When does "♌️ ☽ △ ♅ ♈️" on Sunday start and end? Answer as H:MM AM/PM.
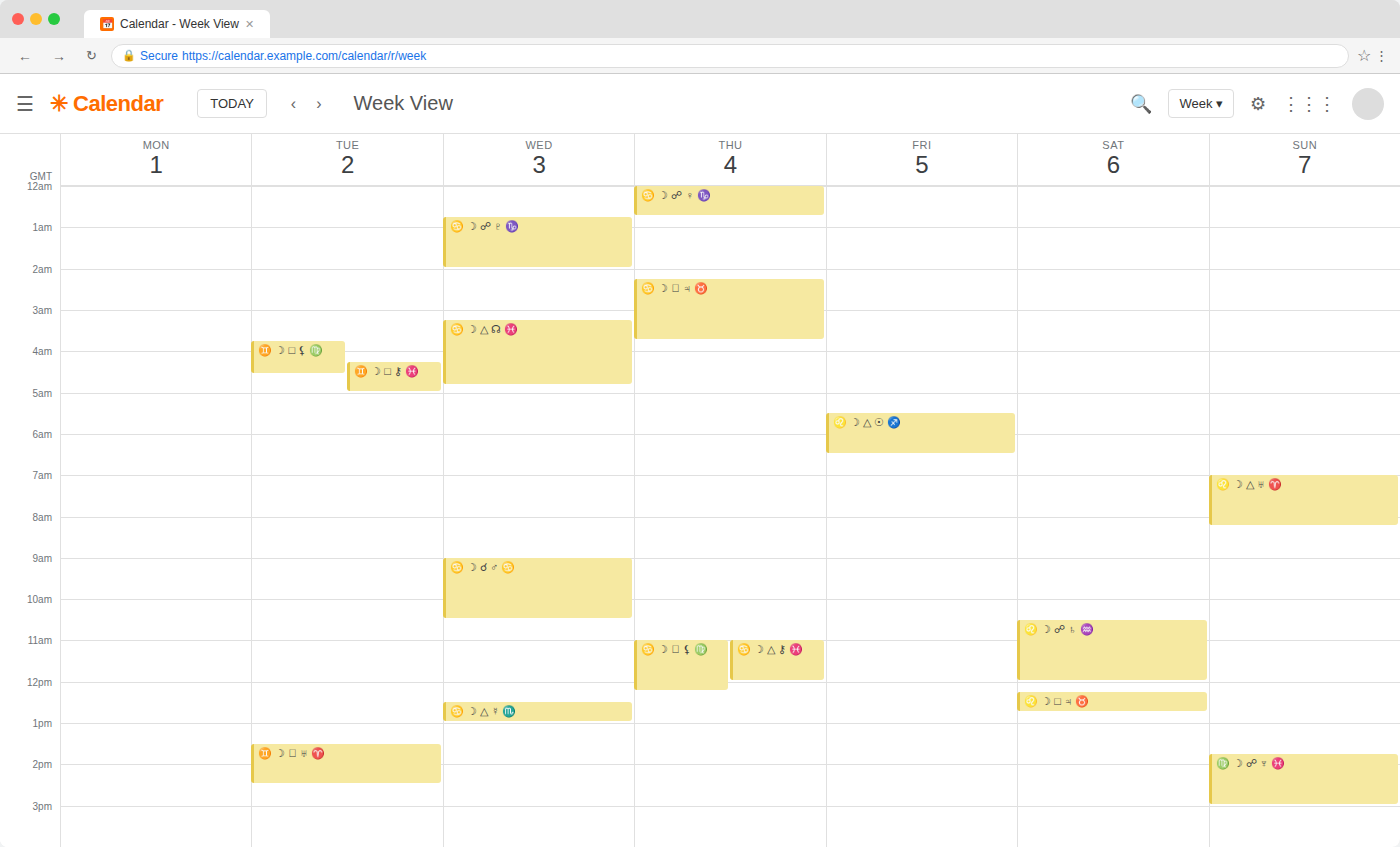
7:00 AM to 8:15 AM